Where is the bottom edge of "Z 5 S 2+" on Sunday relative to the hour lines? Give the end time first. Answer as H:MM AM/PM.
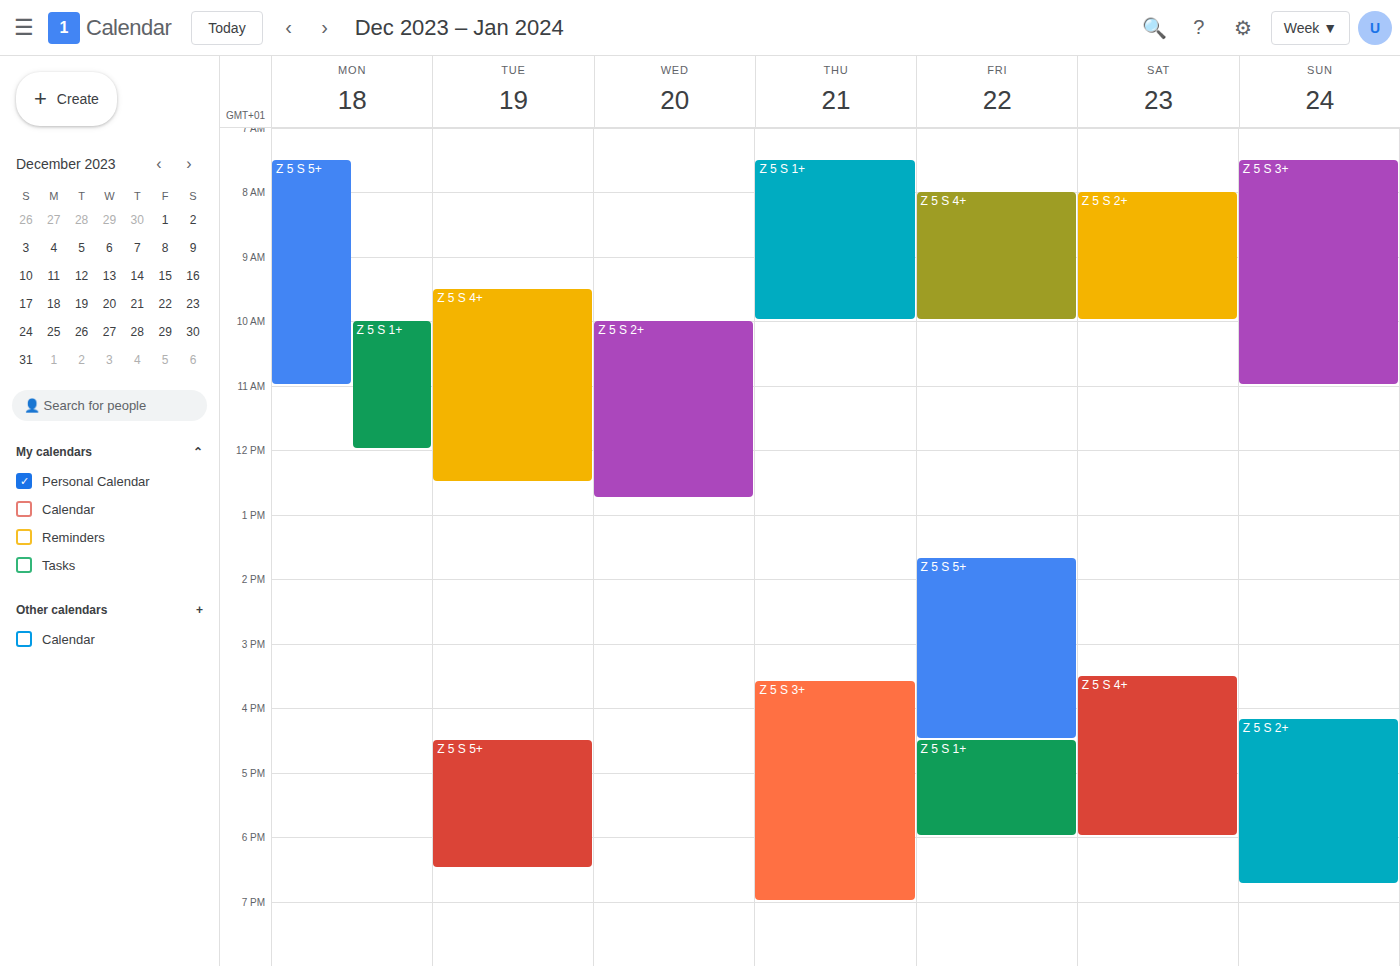
6:45 PM -- neither: three quarters of the way from the 6 PM line to the 7 PM line.